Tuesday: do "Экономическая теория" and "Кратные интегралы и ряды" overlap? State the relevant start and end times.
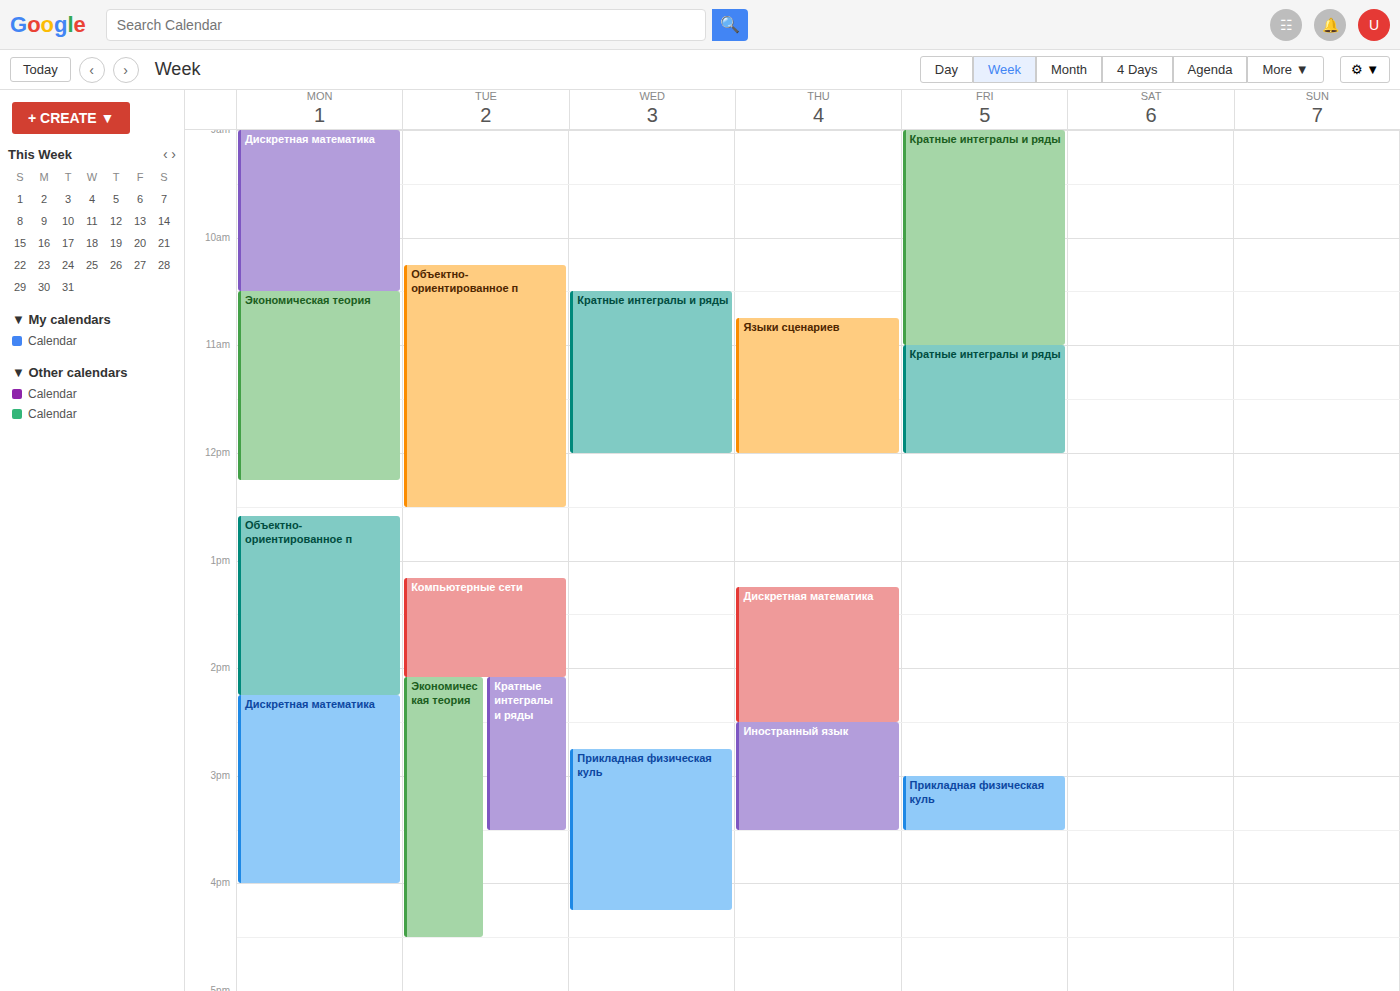
"Кратные интегралы и ряды" runs 2:05 PM to 3:30 PM, inside "Экономическая теория" -- they overlap.